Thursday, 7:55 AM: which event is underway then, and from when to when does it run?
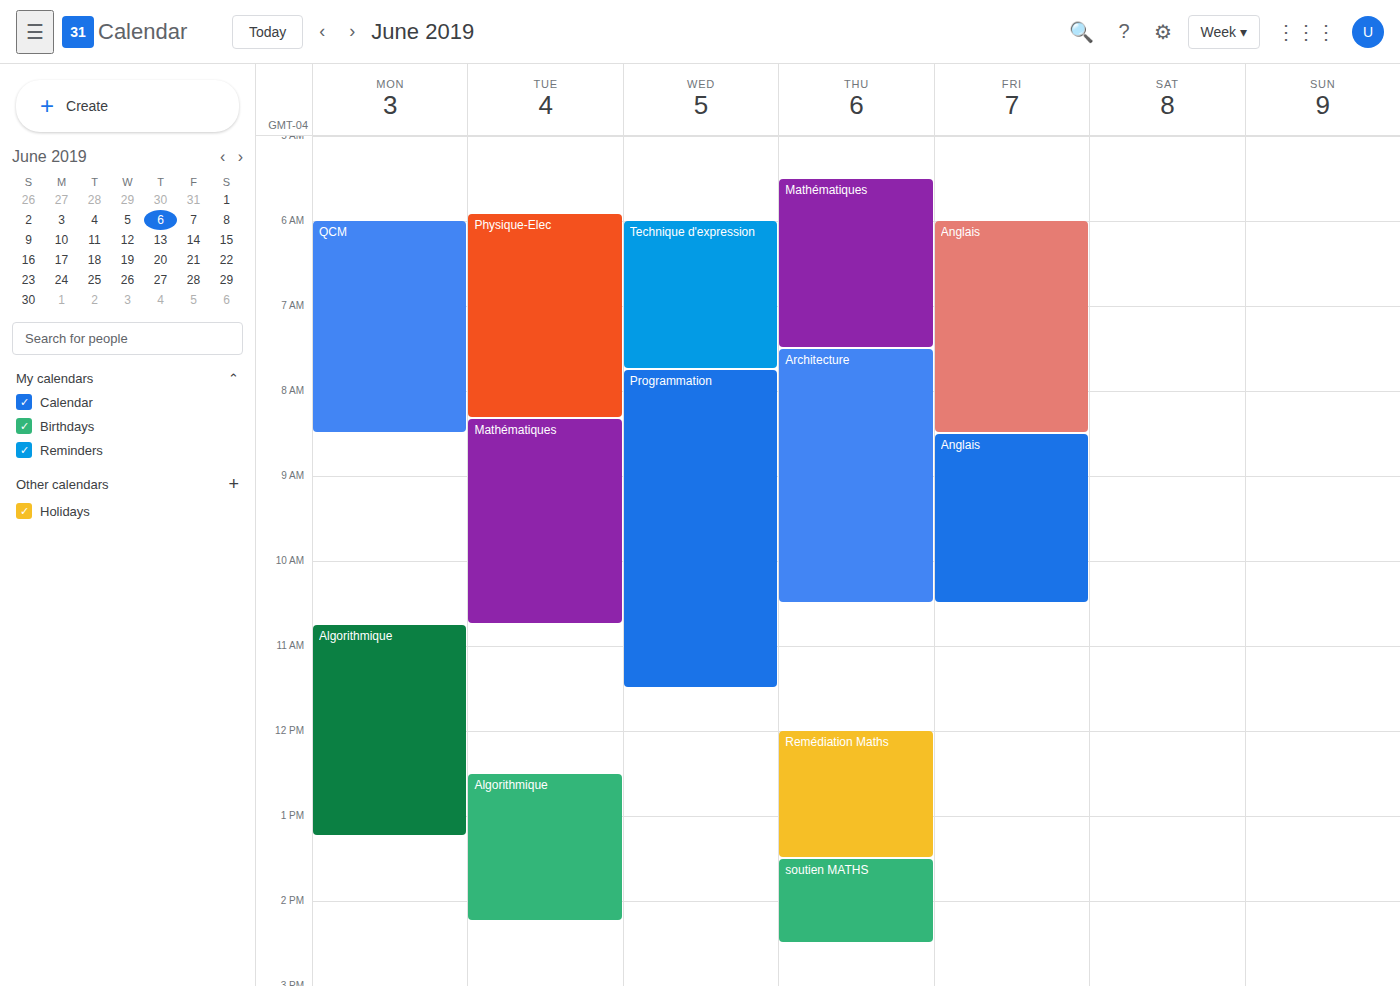
"Architecture", 7:30 AM to 10:30 AM